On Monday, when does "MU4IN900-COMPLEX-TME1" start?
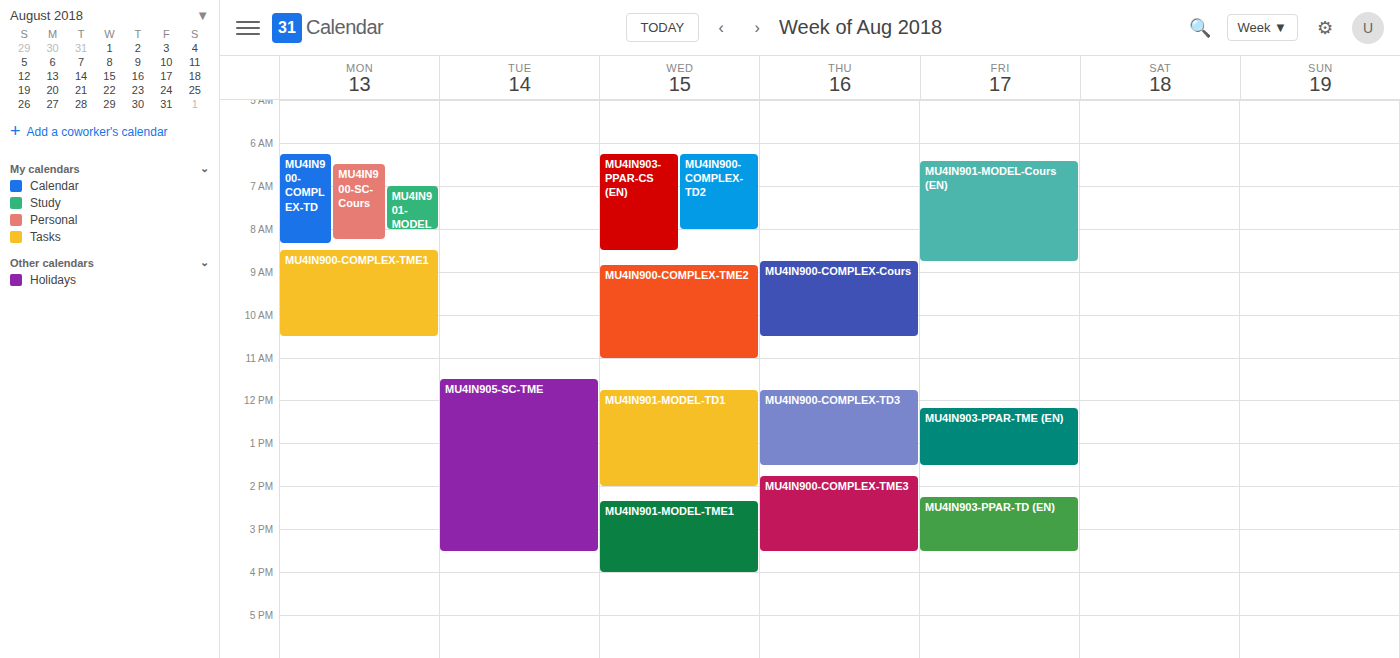
8:30 AM